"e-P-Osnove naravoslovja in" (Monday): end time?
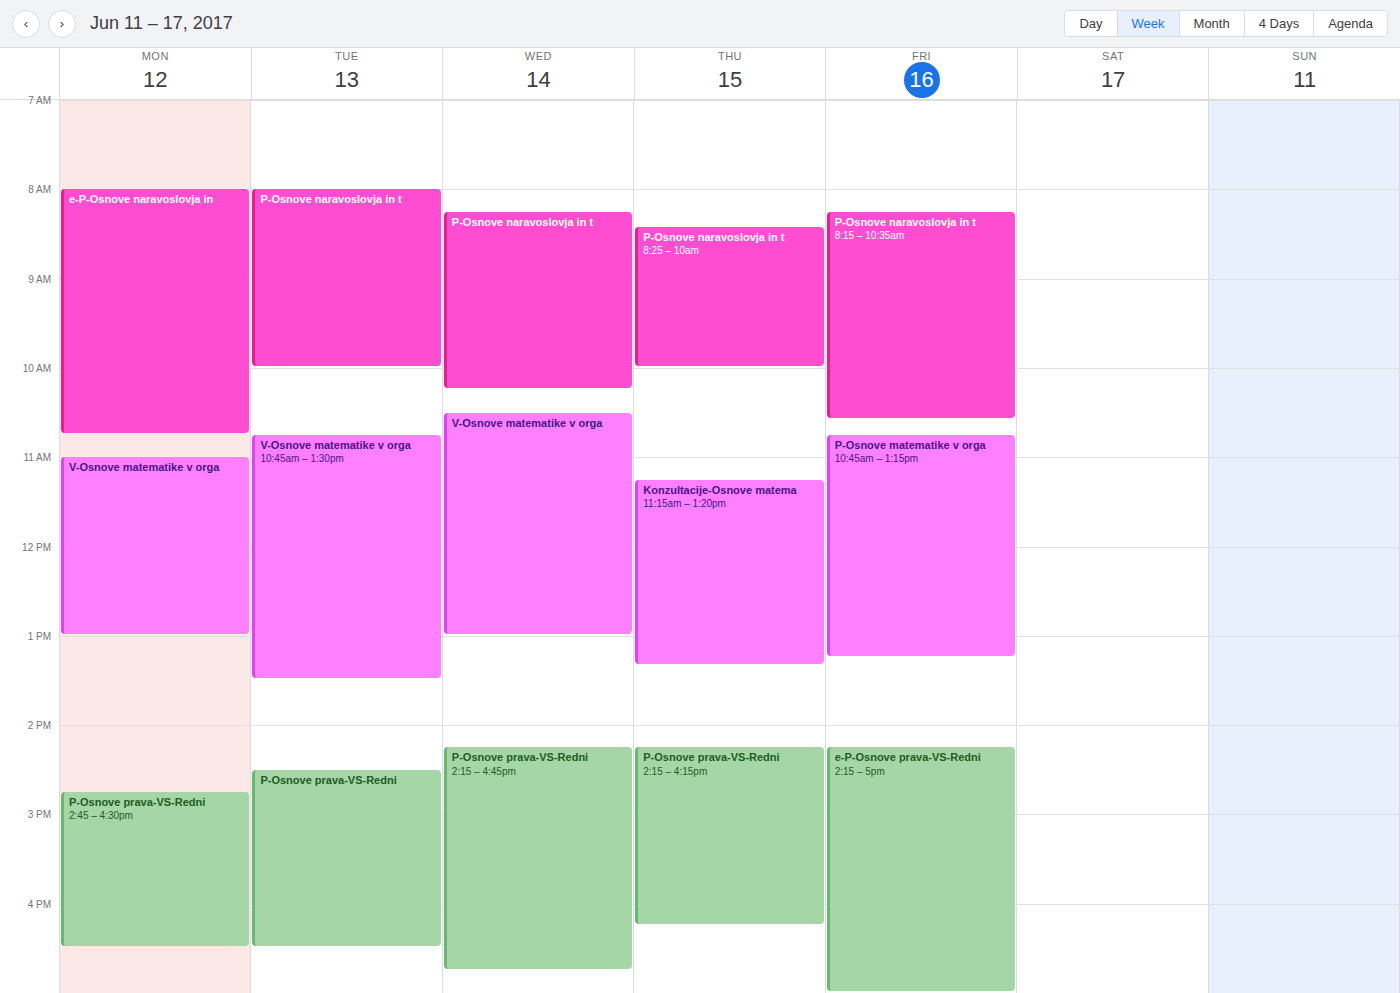
10:45 AM